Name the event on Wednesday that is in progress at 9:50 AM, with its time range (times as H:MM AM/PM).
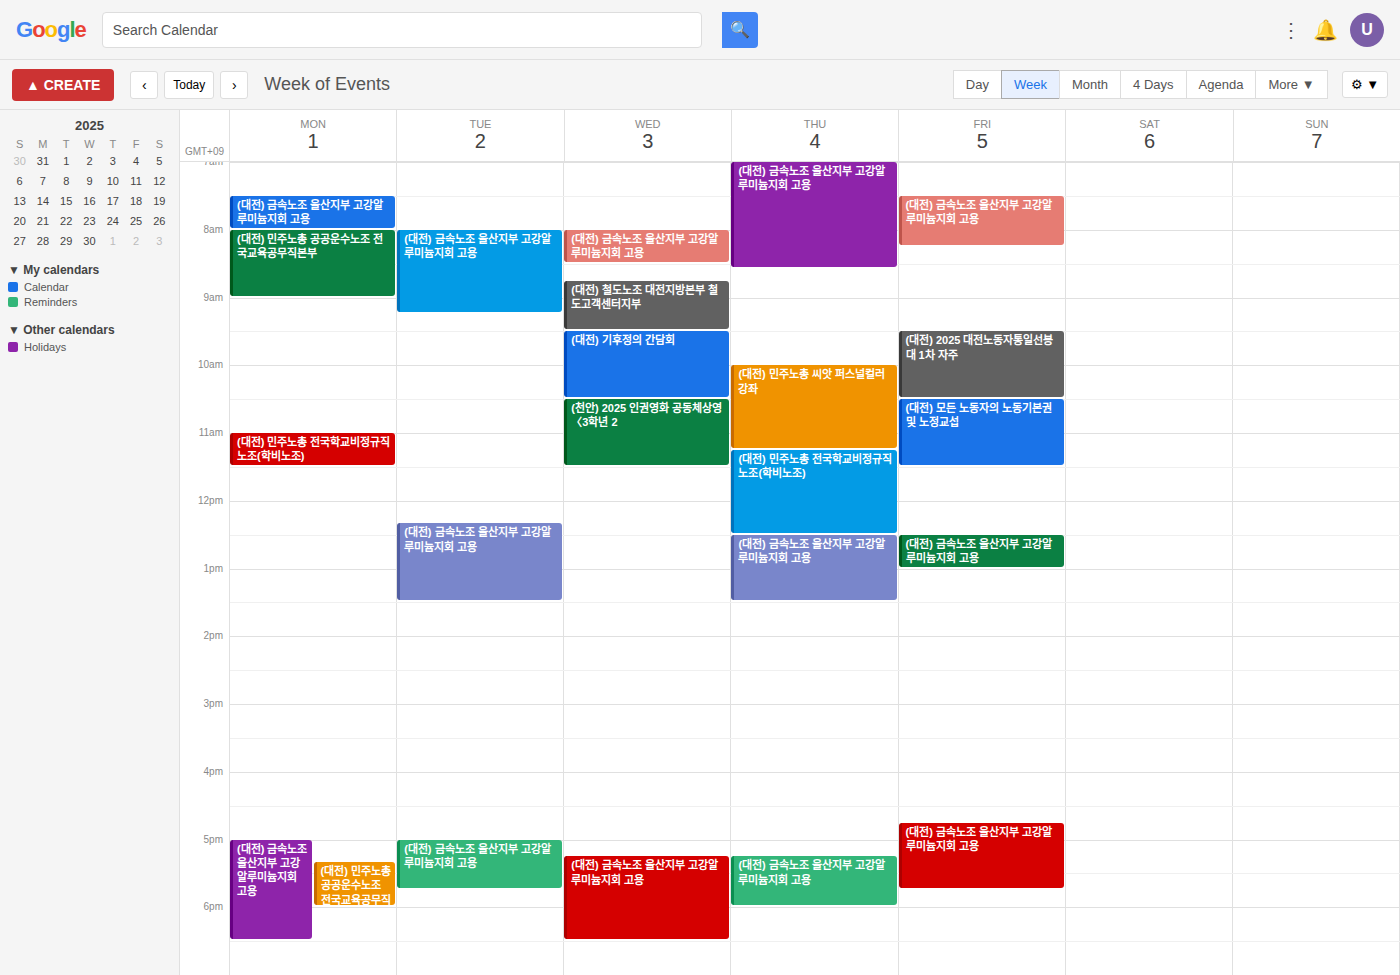
"(대전) 기후정의 간담회", 9:30 AM to 10:30 AM